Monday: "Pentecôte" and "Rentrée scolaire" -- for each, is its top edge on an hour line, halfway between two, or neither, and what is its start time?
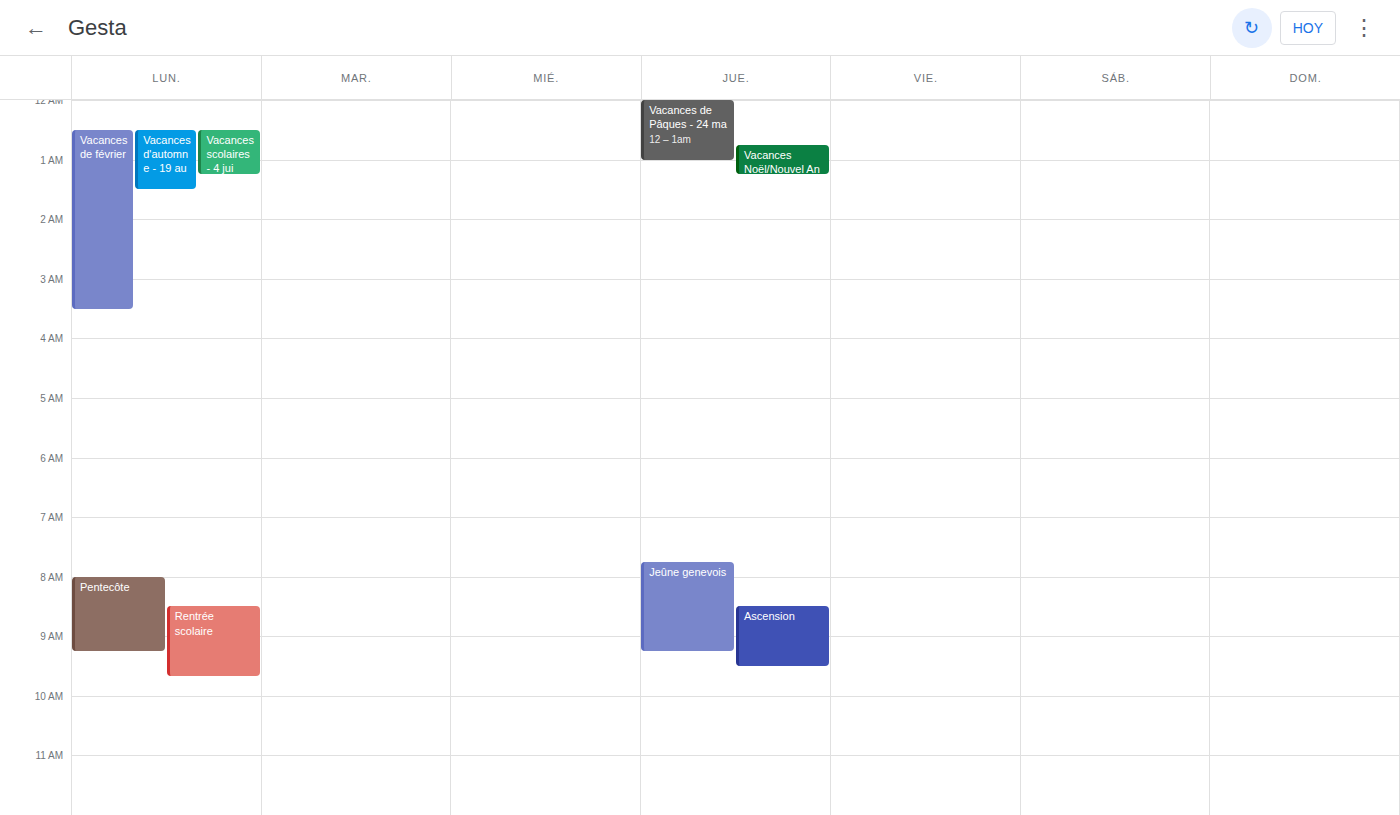
"Pentecôte": 8:00 AM, exactly on the 8 AM line. "Rentrée scolaire": 8:30 AM, halfway between the 8 AM and 9 AM lines.